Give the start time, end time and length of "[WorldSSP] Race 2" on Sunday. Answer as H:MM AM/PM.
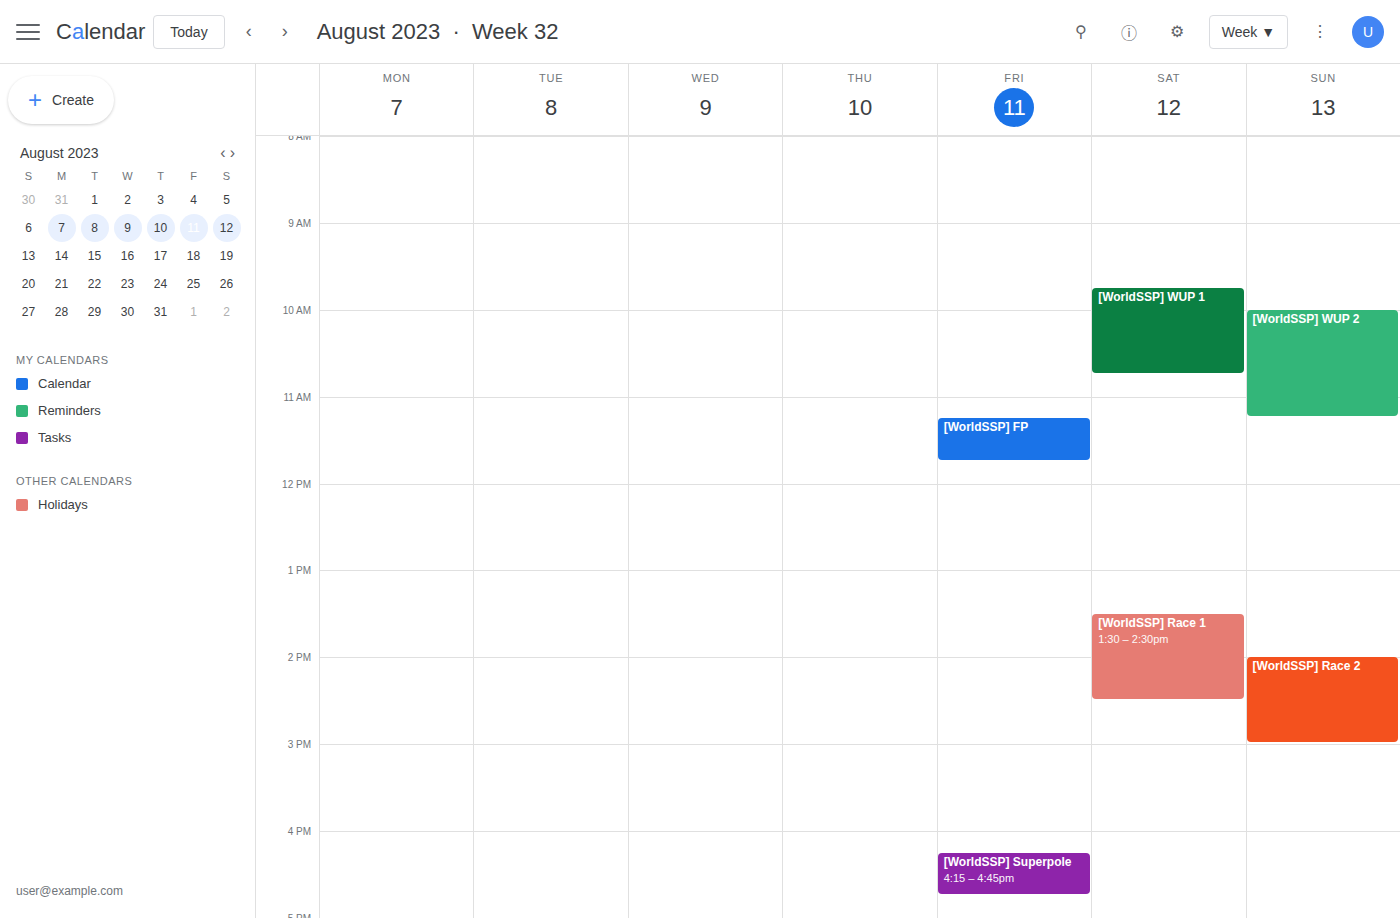
2:00 PM to 3:00 PM, 1 hour